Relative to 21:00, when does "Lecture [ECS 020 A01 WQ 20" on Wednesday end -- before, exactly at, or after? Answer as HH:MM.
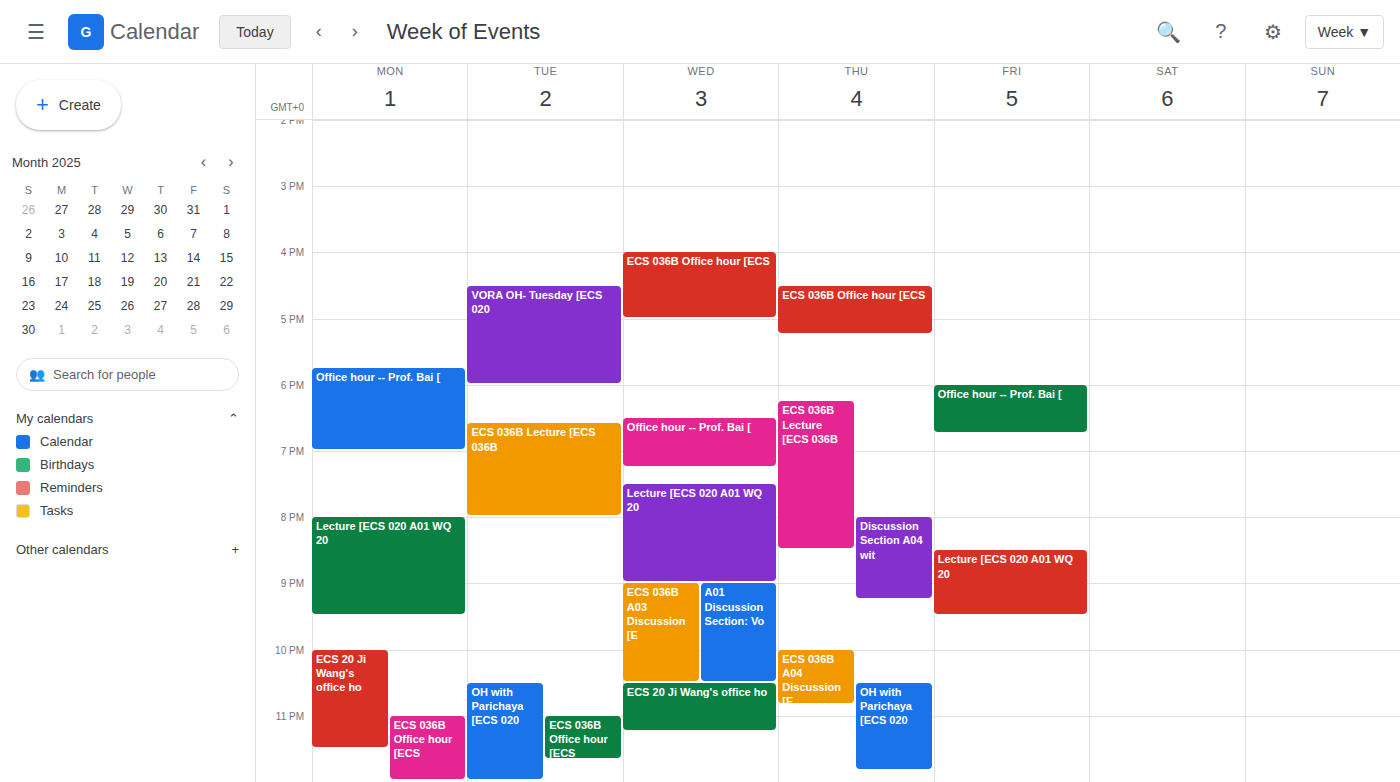
21:00 -- exactly at 21:00, on the 21:00 line.